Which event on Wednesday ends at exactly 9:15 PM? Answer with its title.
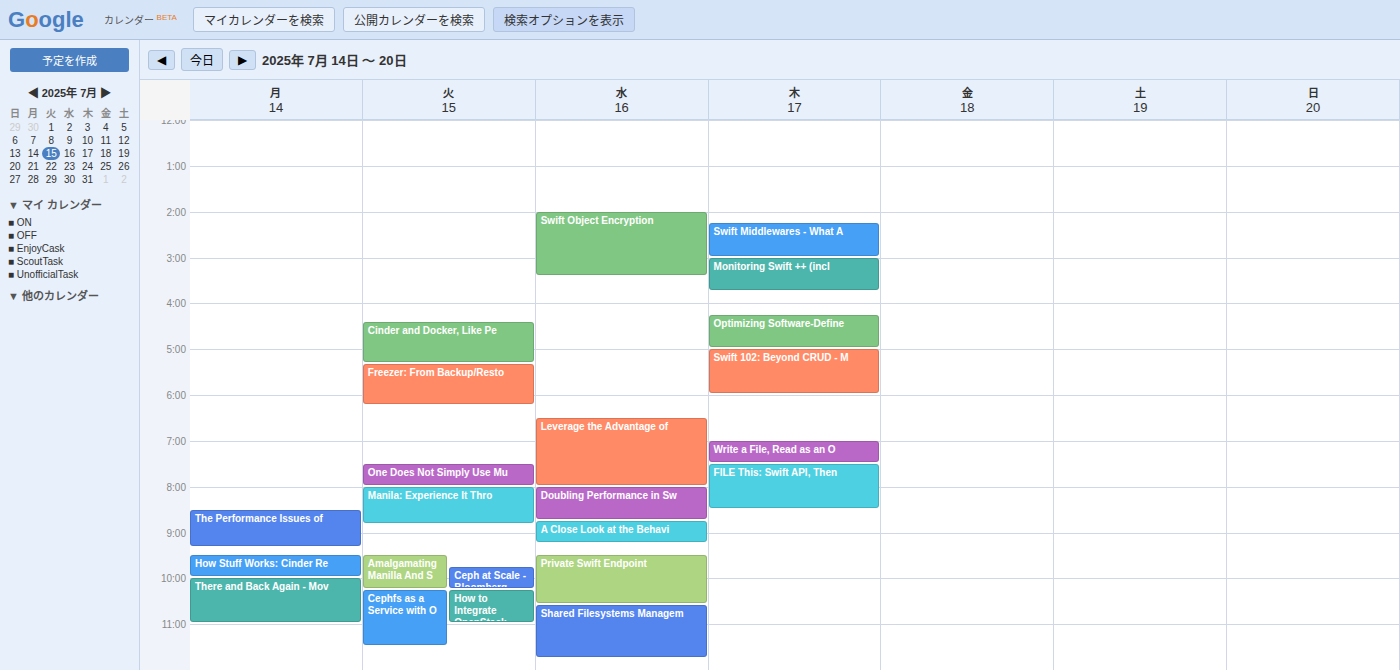
"A Close Look at the Behavi"